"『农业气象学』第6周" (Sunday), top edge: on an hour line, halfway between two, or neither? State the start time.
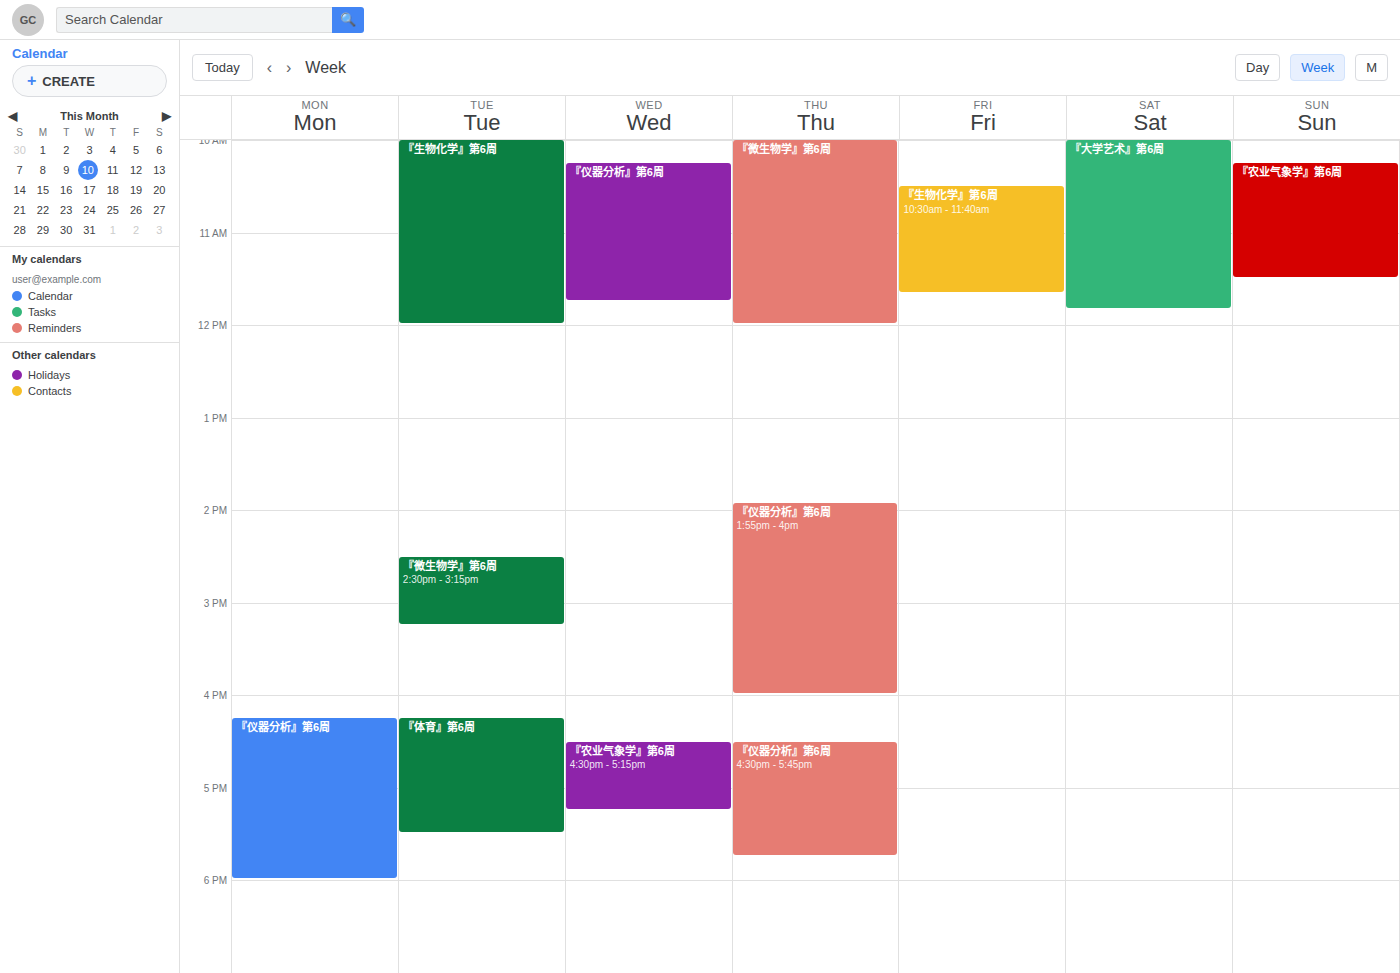
10:15 -- neither: a quarter of the way from the 10:00 line to the 11:00 line.